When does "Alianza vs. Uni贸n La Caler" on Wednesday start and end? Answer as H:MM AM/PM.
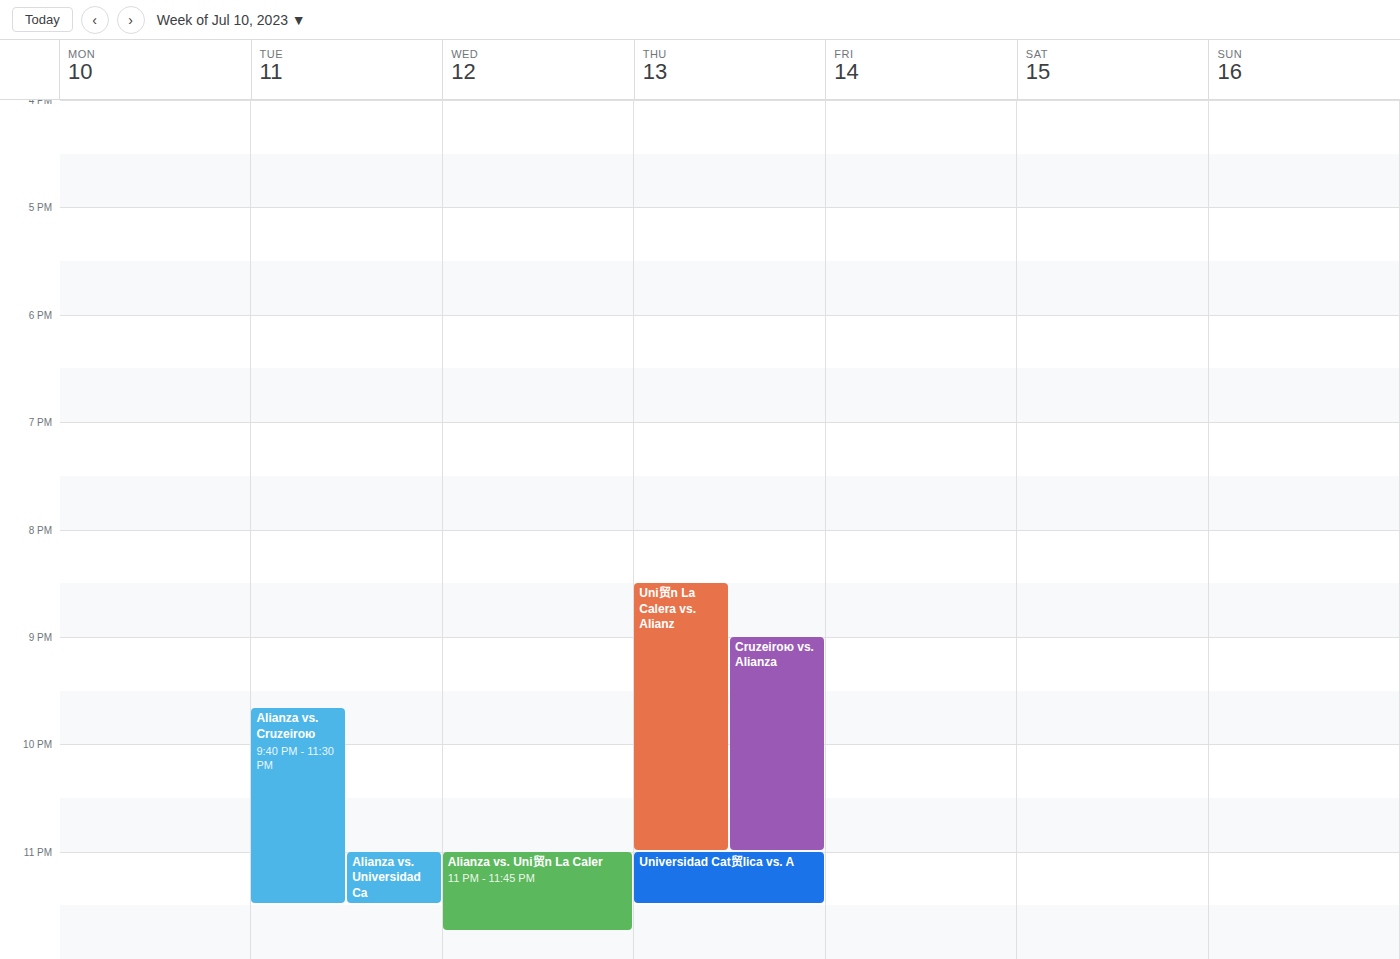
11:00 PM to 11:45 PM